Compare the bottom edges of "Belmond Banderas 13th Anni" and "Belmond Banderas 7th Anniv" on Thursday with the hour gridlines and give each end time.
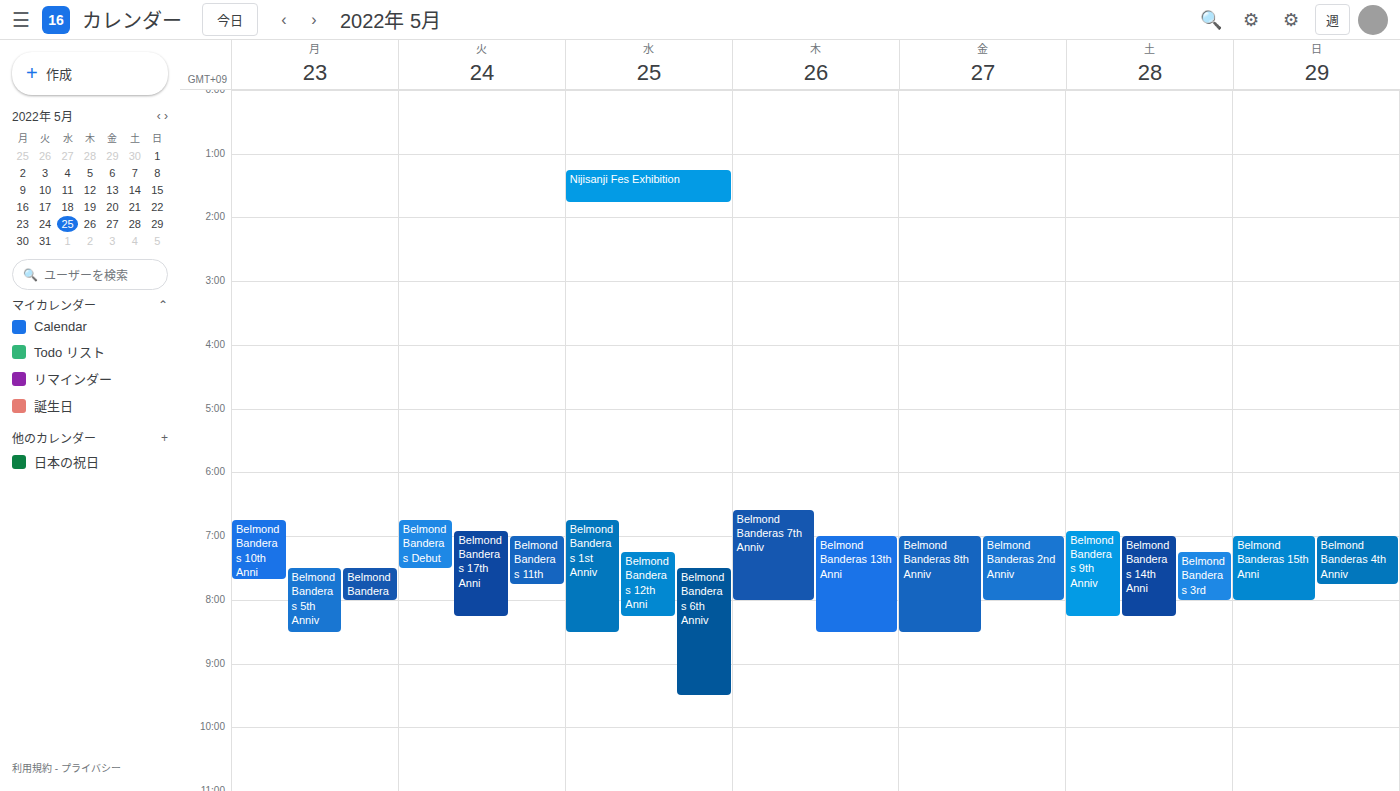
"Belmond Banderas 13th Anni": 8:30 AM, halfway between the 8 AM and 9 AM lines. "Belmond Banderas 7th Anniv": 8:00 AM, exactly on the 8 AM line.